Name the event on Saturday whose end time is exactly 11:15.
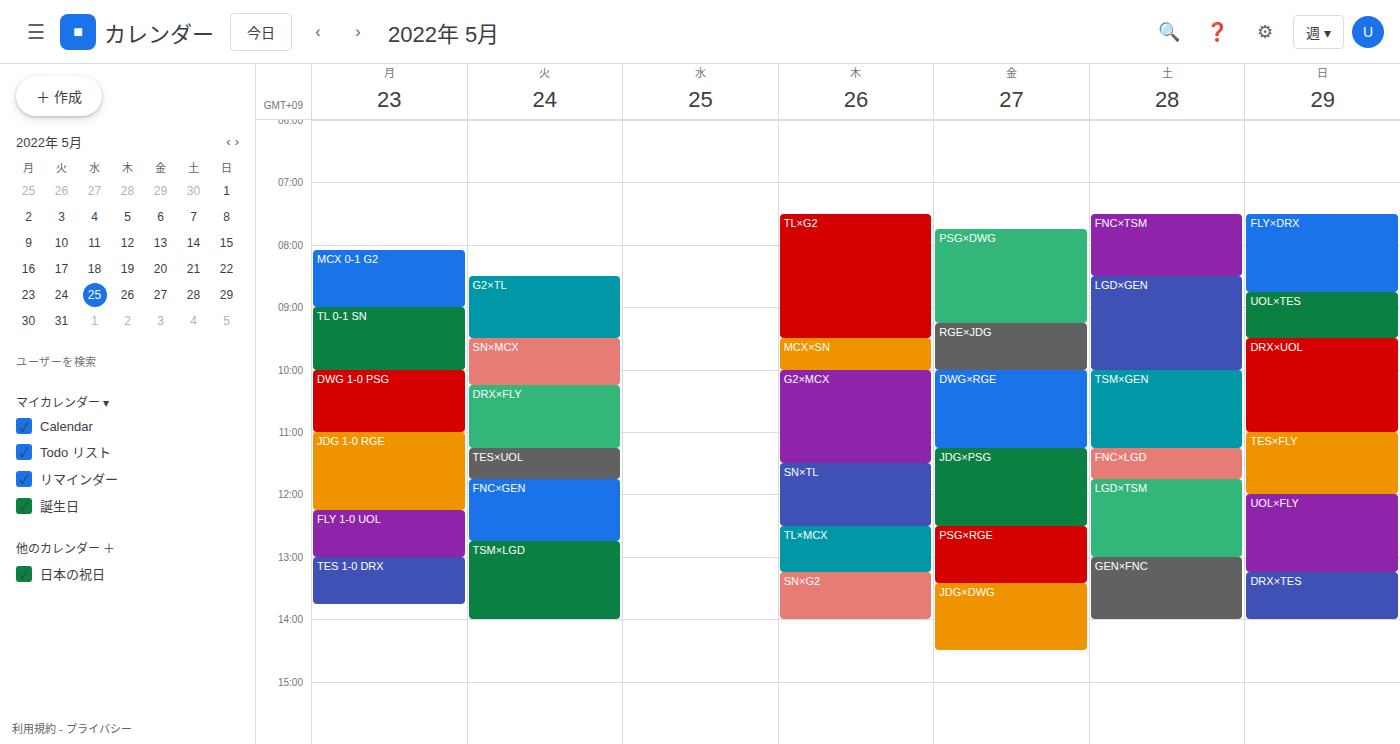
"TSM×GEN"